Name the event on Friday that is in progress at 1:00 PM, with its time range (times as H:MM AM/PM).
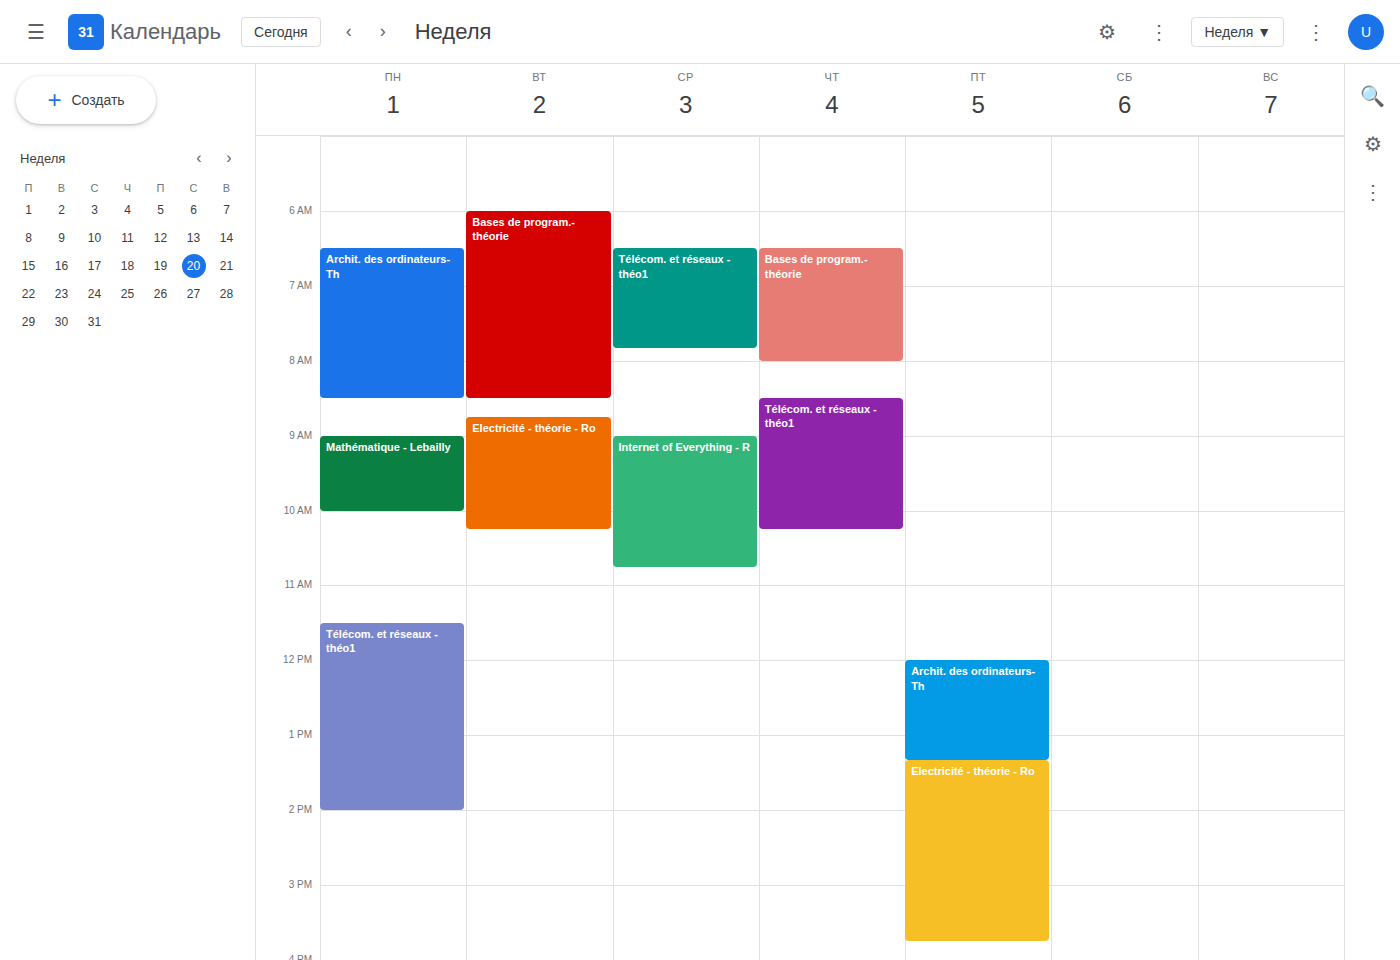
"Archit. des ordinateurs-Th", 12:00 PM to 1:20 PM